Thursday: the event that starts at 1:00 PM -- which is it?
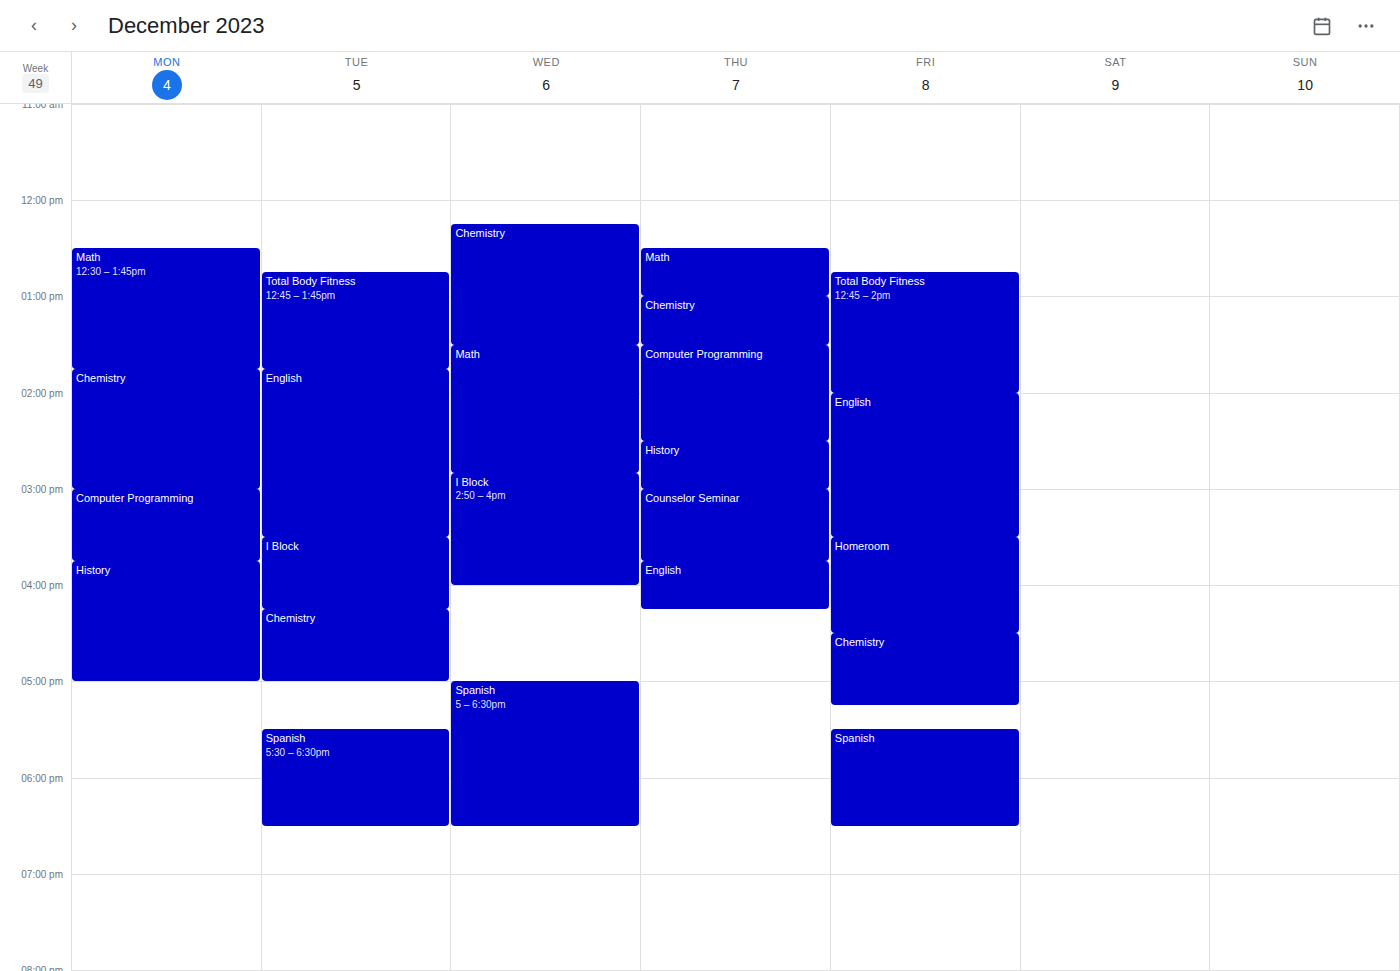
"Chemistry"